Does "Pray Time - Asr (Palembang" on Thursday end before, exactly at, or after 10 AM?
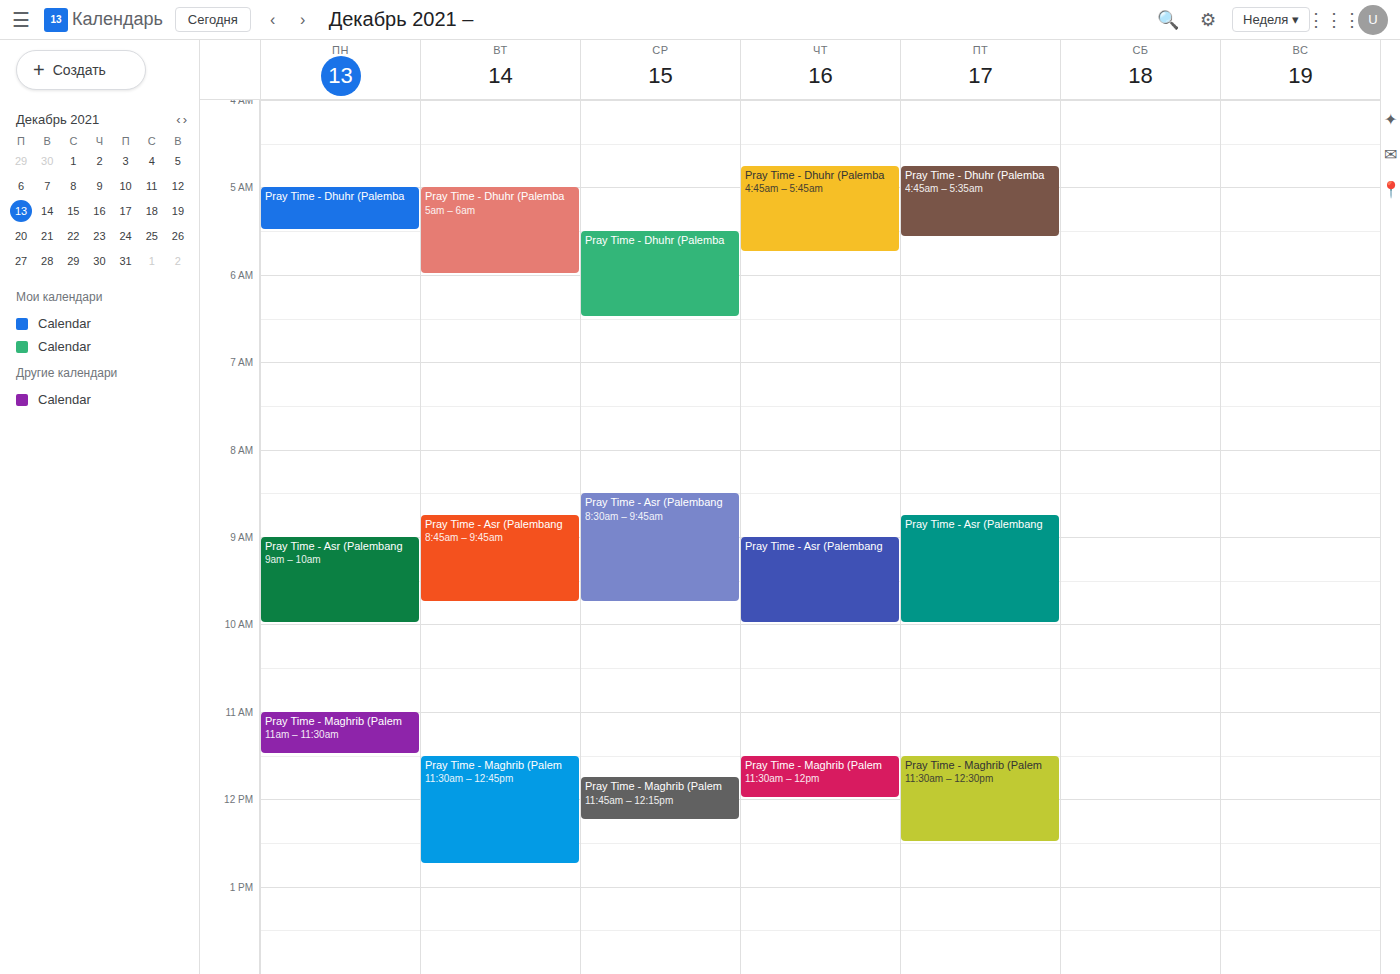
10:00 AM -- exactly at 10 AM, on the 10 AM line.